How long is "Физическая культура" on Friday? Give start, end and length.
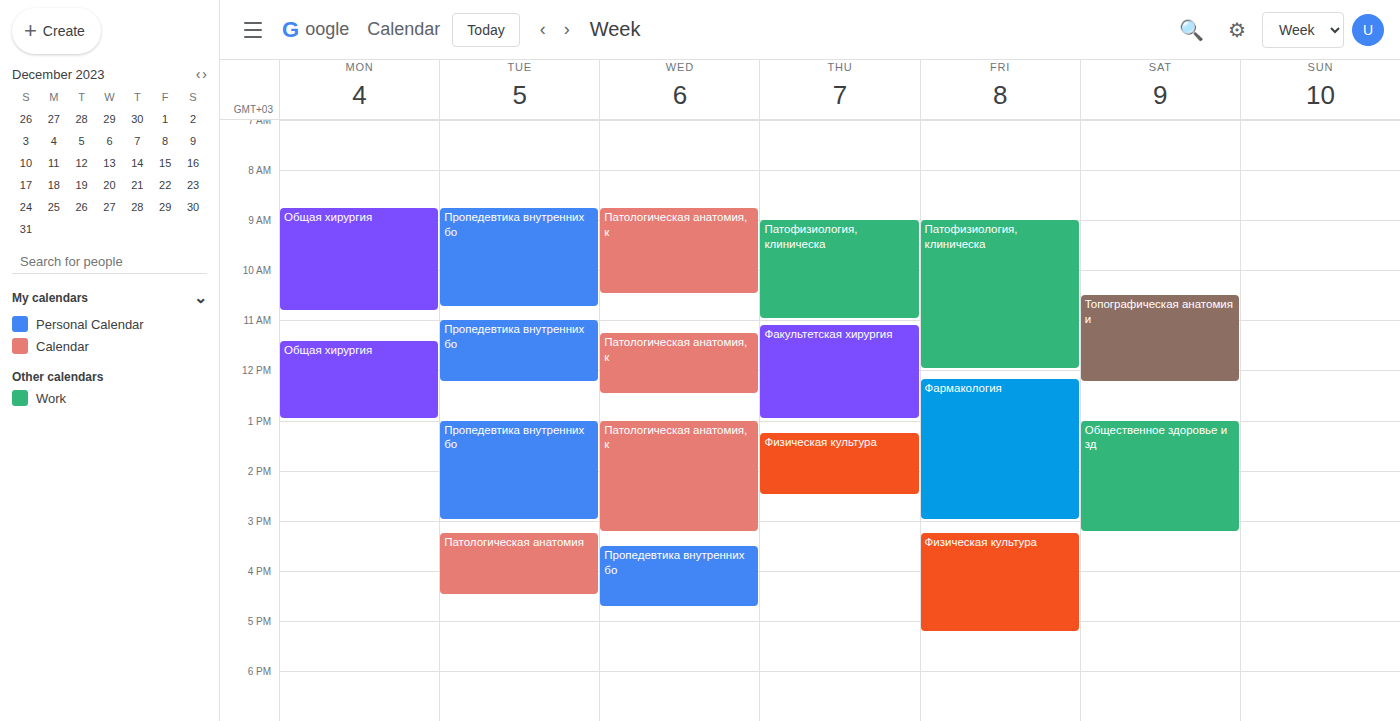
3:15 PM to 5:15 PM, 2 hours